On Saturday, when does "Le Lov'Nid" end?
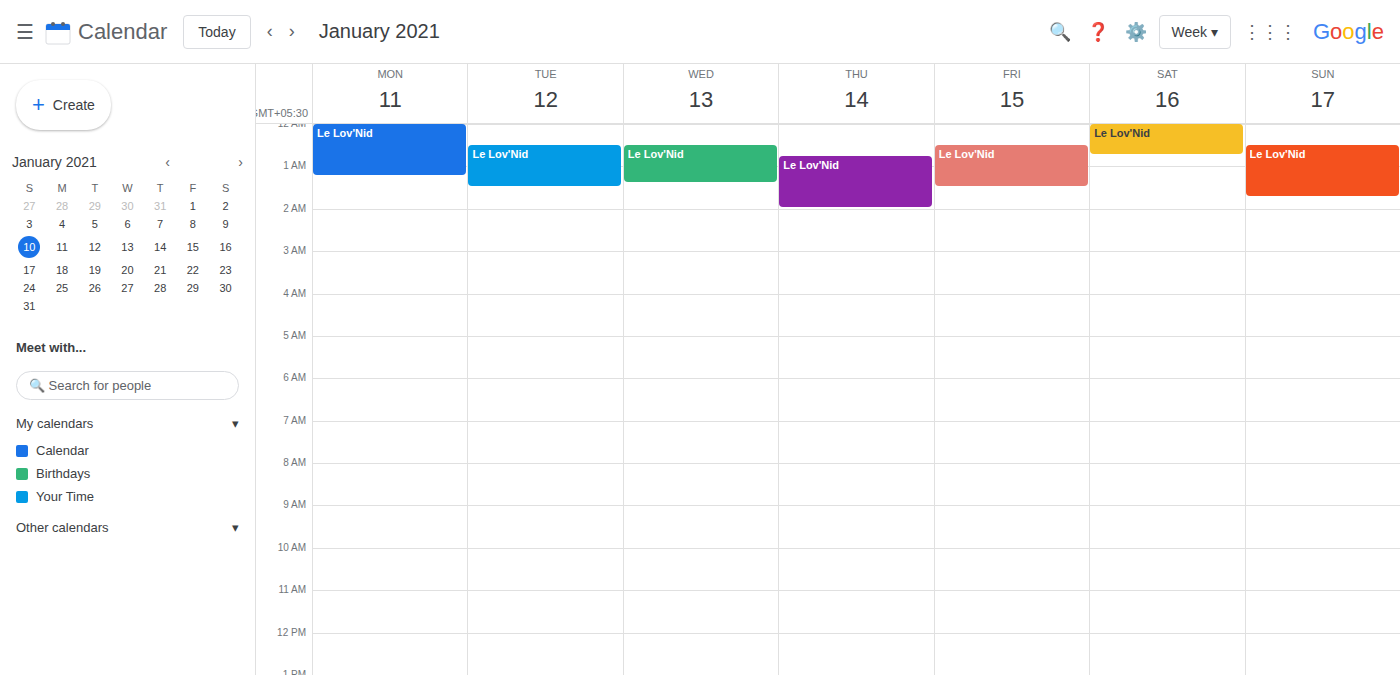
12:45 AM